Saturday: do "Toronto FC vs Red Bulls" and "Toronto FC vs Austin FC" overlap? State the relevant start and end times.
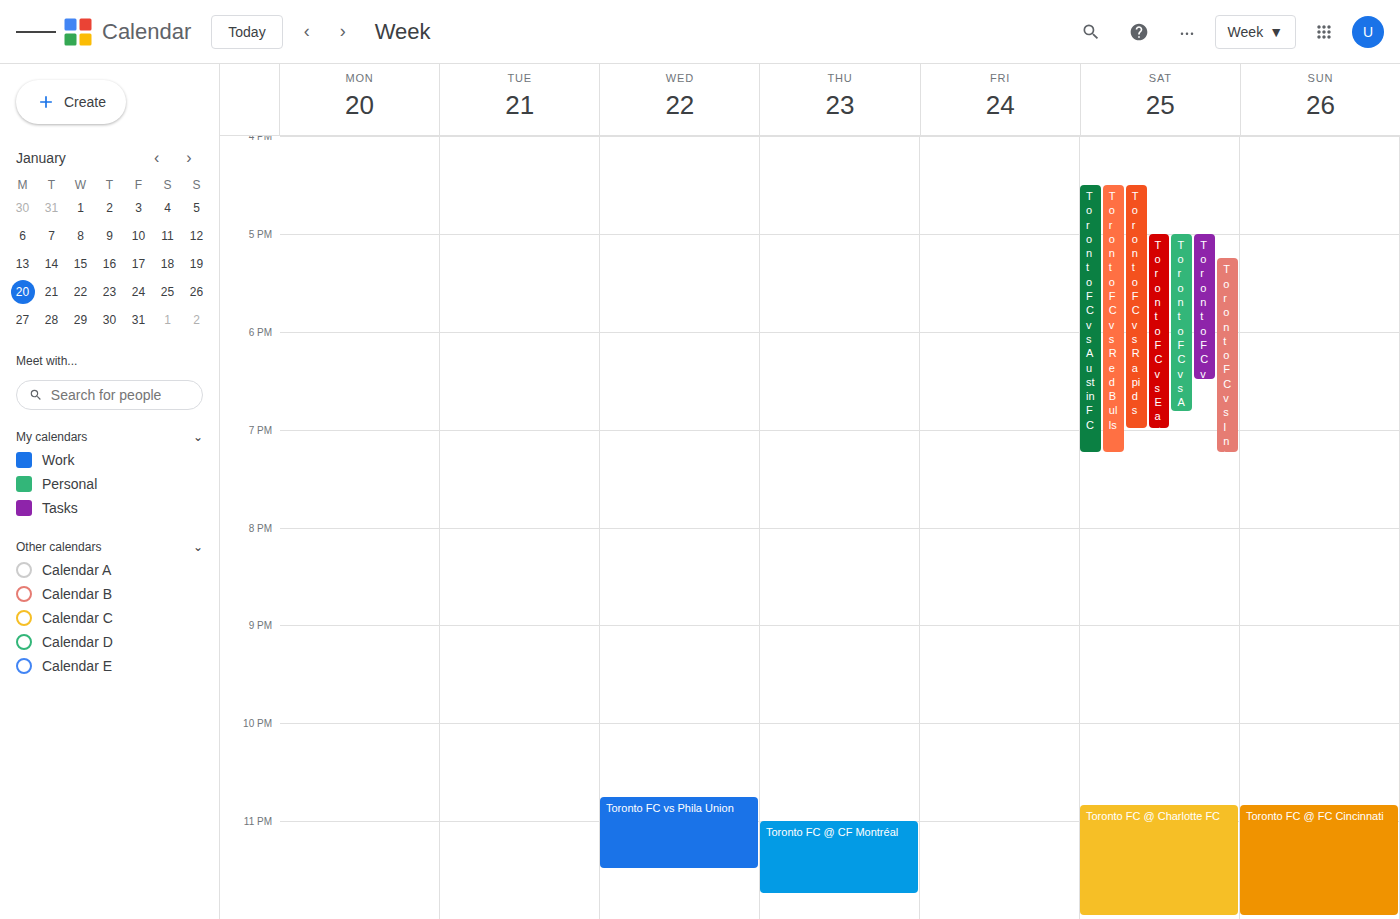
"Toronto FC vs Austin FC" runs 4:30 PM to 7:15 PM, inside "Toronto FC vs Red Bulls" -- they overlap.